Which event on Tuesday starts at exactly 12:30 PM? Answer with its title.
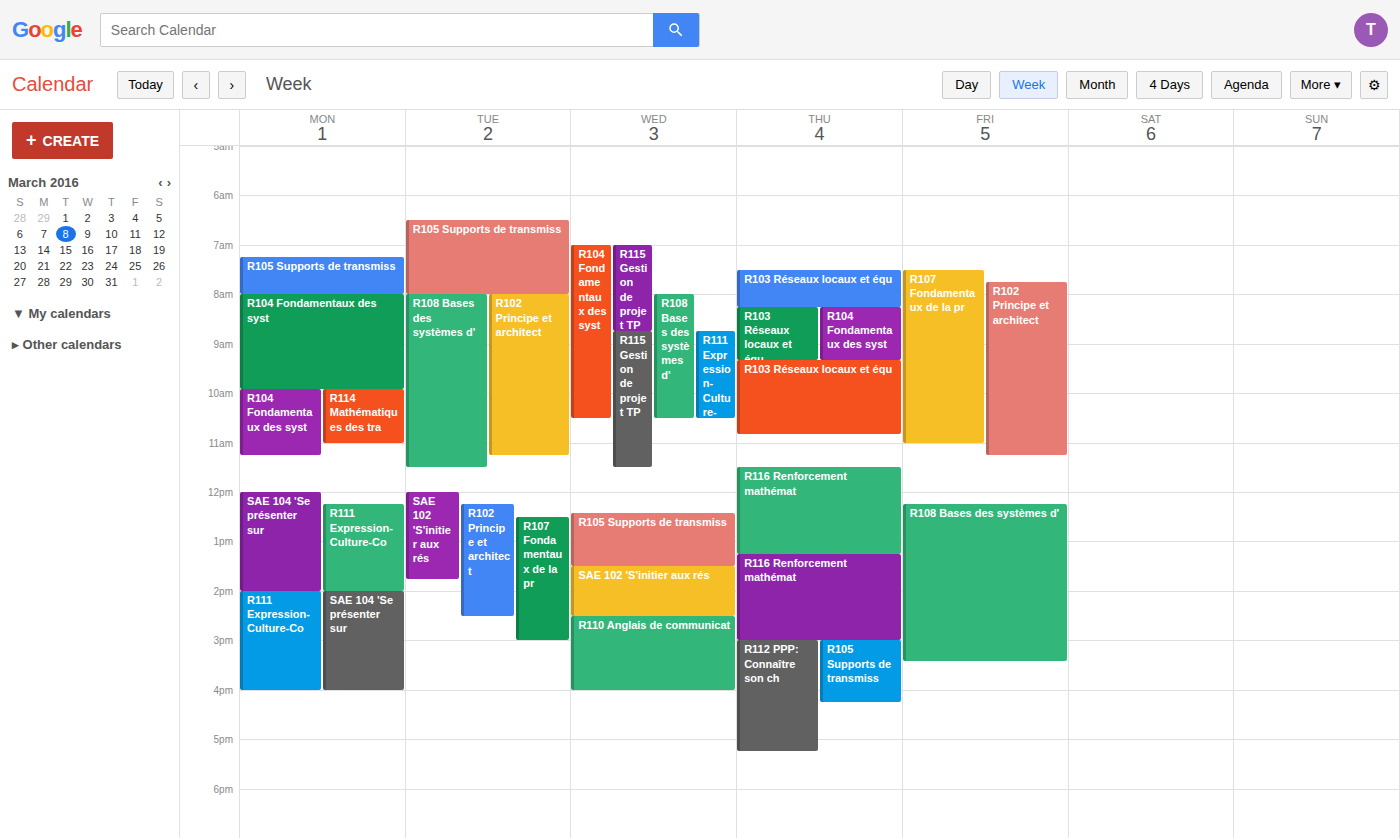
"R107 Fondamentaux de la pr"